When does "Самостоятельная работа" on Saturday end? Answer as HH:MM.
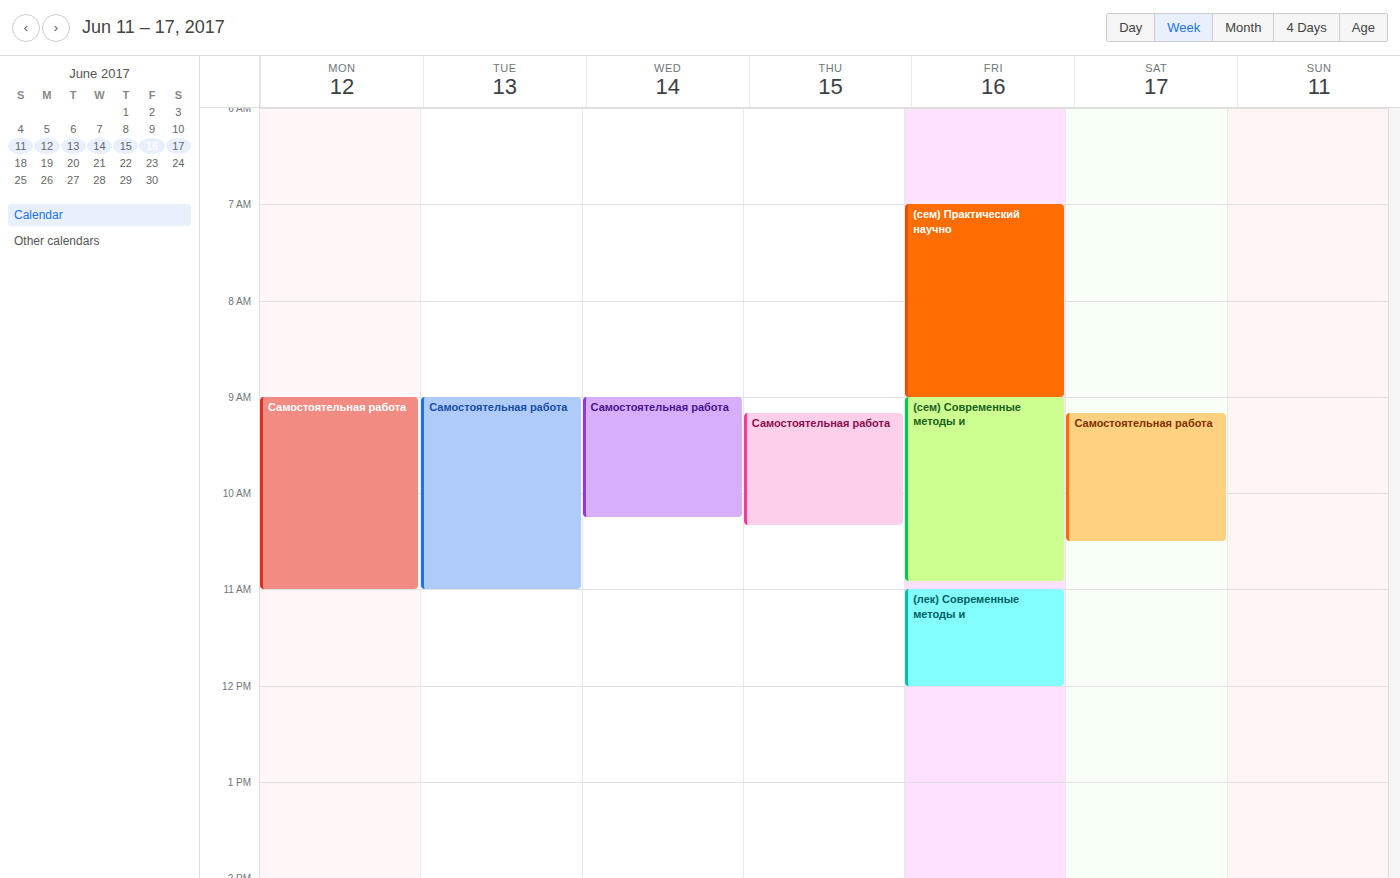
10:30